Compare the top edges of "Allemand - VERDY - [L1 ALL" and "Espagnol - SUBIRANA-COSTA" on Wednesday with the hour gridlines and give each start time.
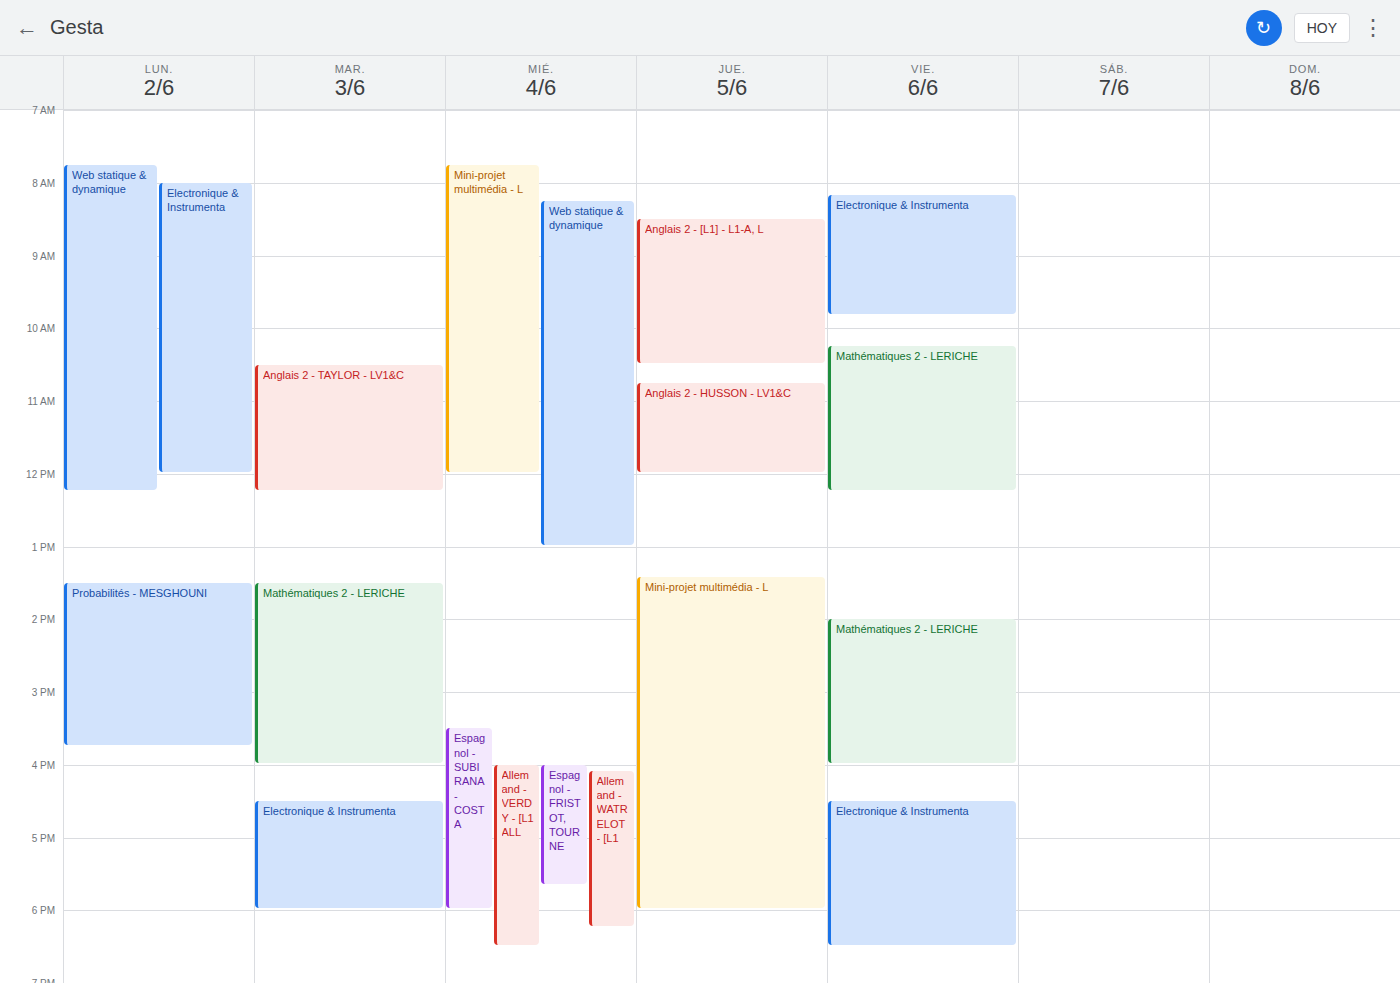
"Allemand - VERDY - [L1 ALL": 4:00 PM, exactly on the 4 PM line. "Espagnol - SUBIRANA-COSTA": 3:30 PM, halfway between the 3 PM and 4 PM lines.